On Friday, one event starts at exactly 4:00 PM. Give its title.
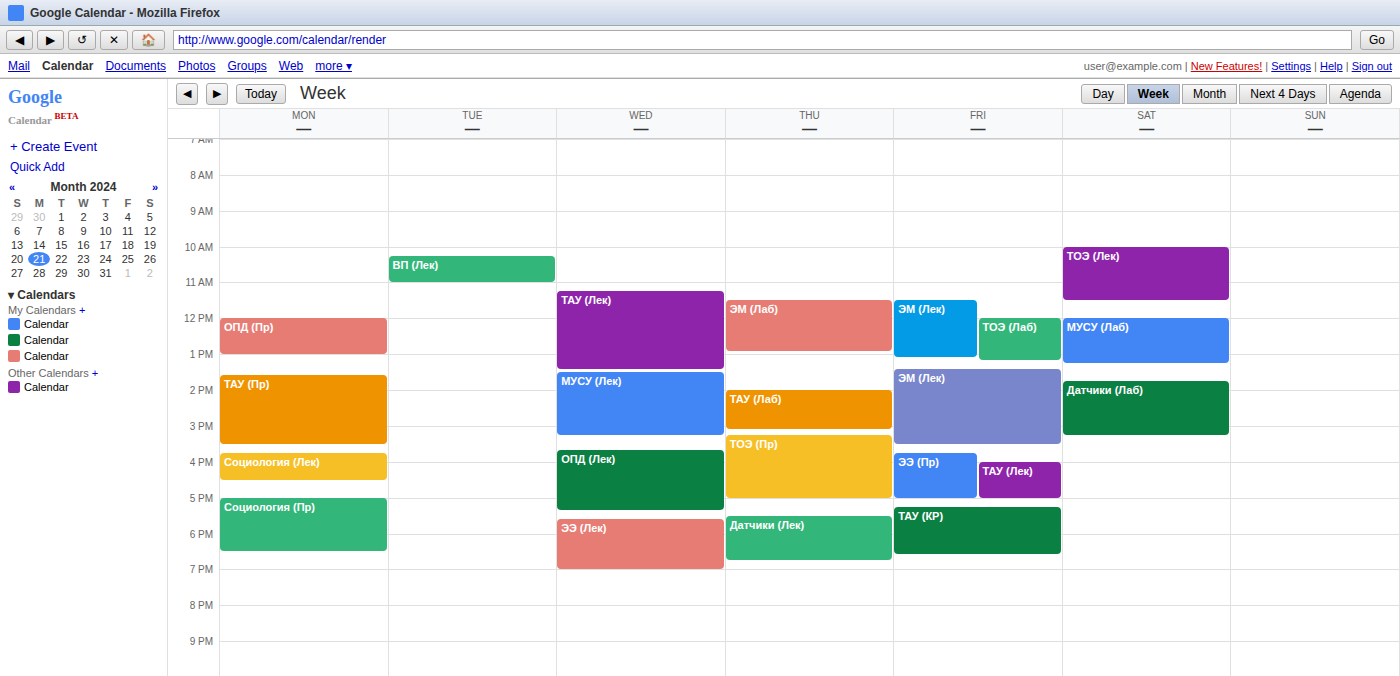
"ТАУ (Лек)"